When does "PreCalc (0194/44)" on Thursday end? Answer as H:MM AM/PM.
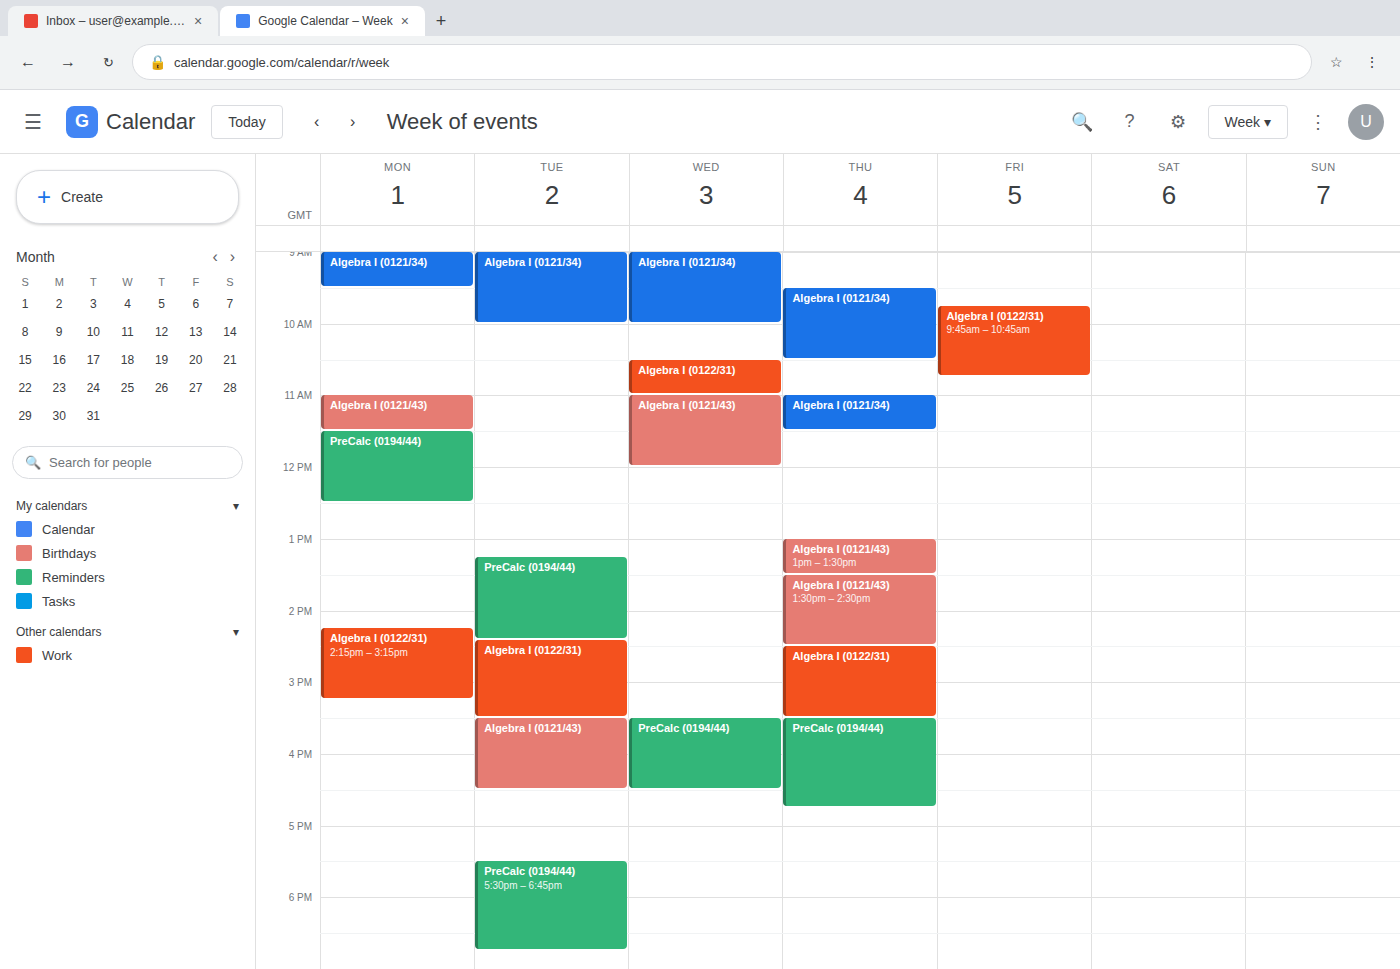
4:45 PM